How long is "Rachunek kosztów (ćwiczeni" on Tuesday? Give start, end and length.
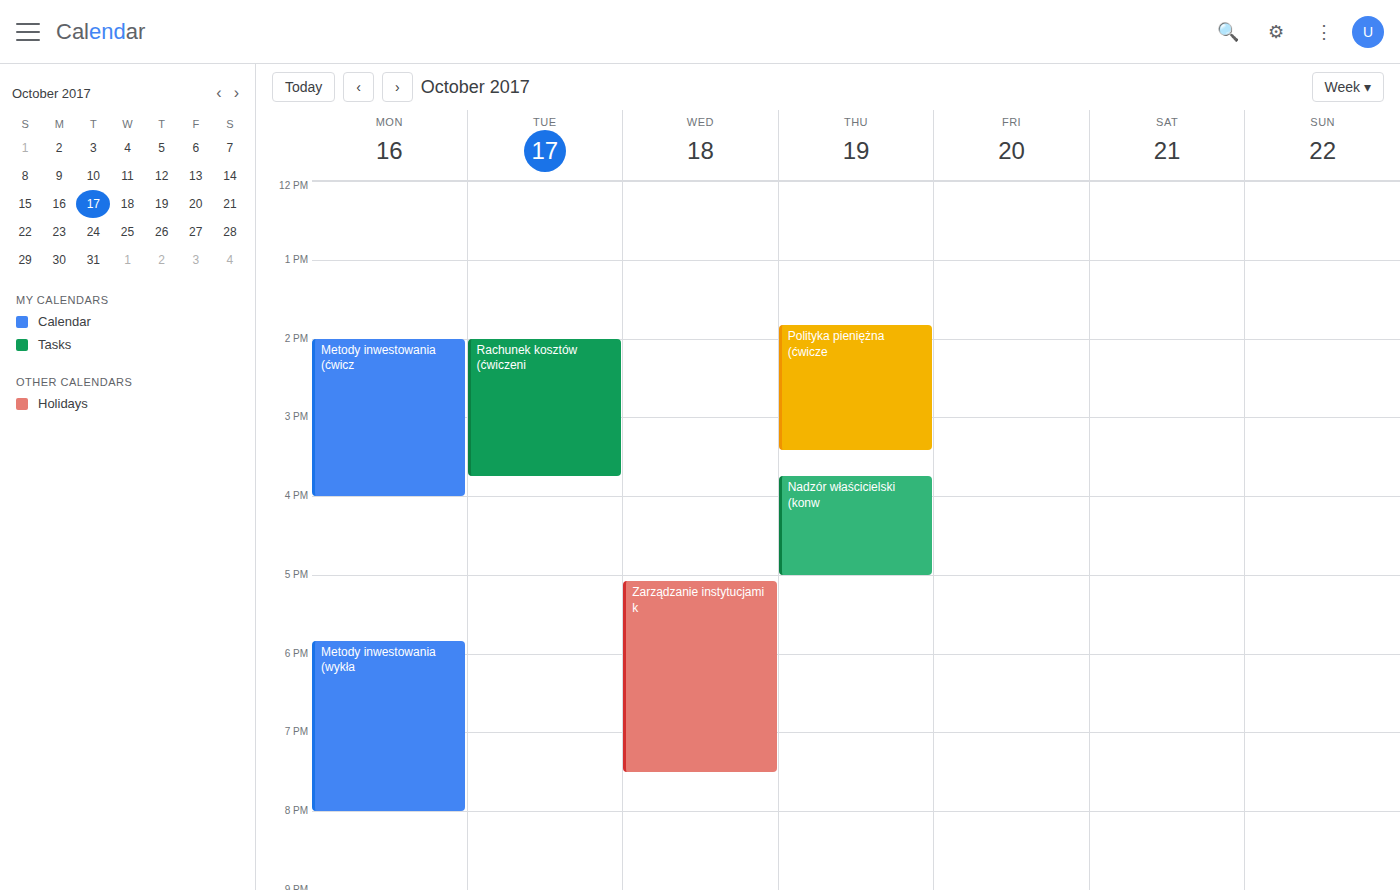
14:00 to 15:45, 1 hour 45 minutes